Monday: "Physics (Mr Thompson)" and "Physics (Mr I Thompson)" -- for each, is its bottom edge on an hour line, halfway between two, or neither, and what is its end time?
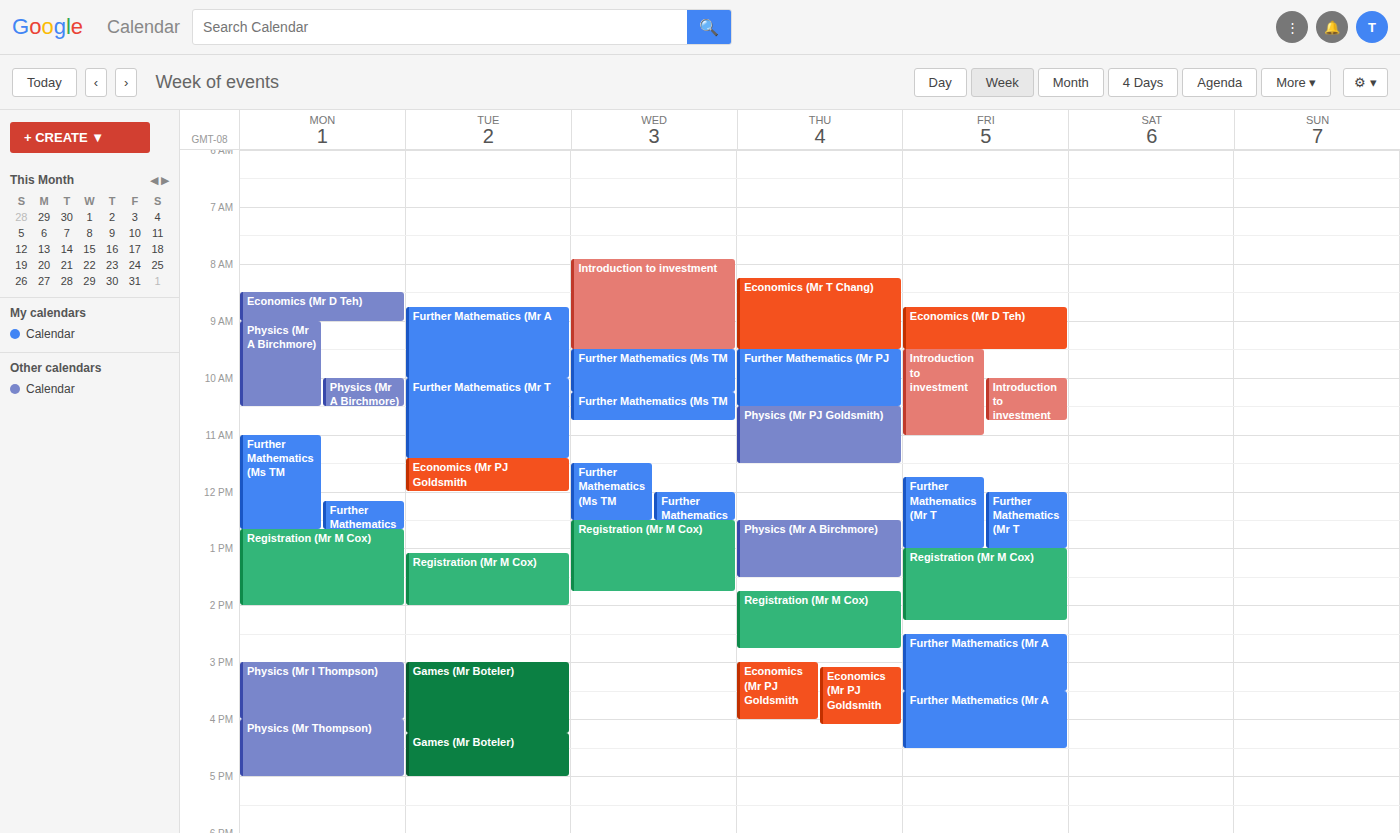
"Physics (Mr Thompson)": 17:00, exactly on the 17:00 line. "Physics (Mr I Thompson)": 16:00, exactly on the 16:00 line.